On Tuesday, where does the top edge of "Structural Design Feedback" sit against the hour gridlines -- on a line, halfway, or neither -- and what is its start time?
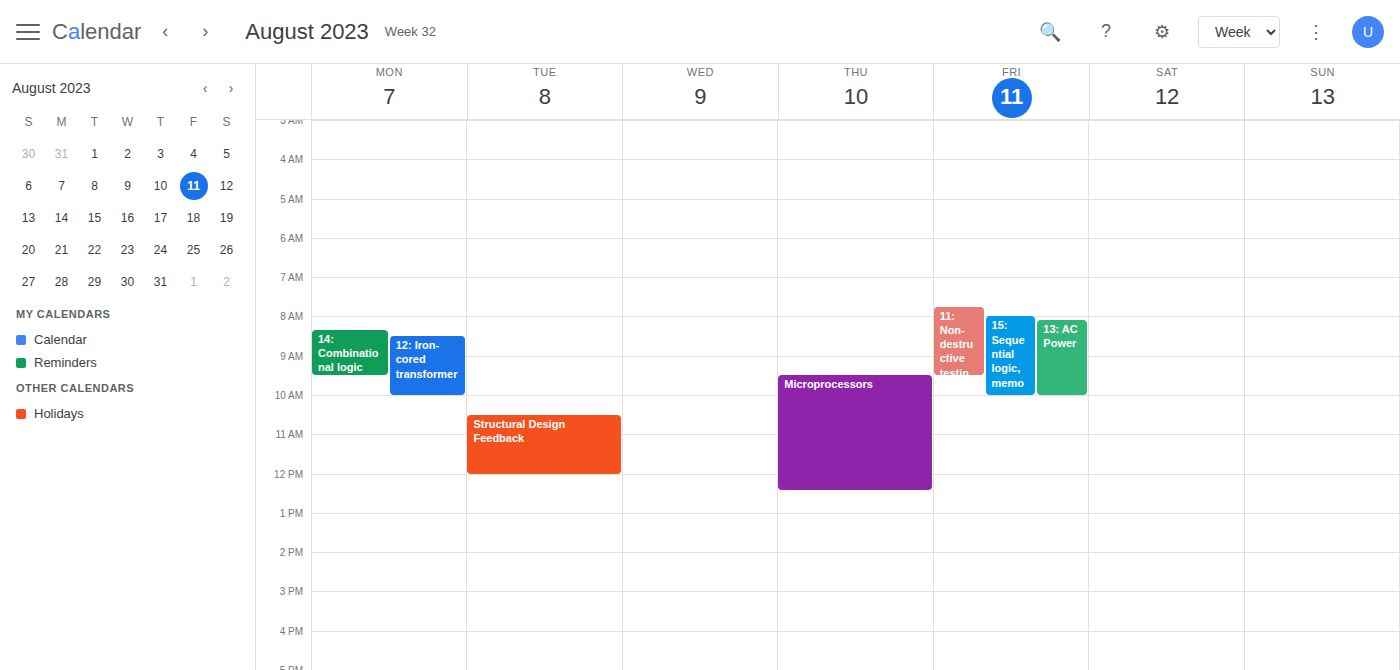
10:30 AM -- halfway between the 10 AM and 11 AM lines.